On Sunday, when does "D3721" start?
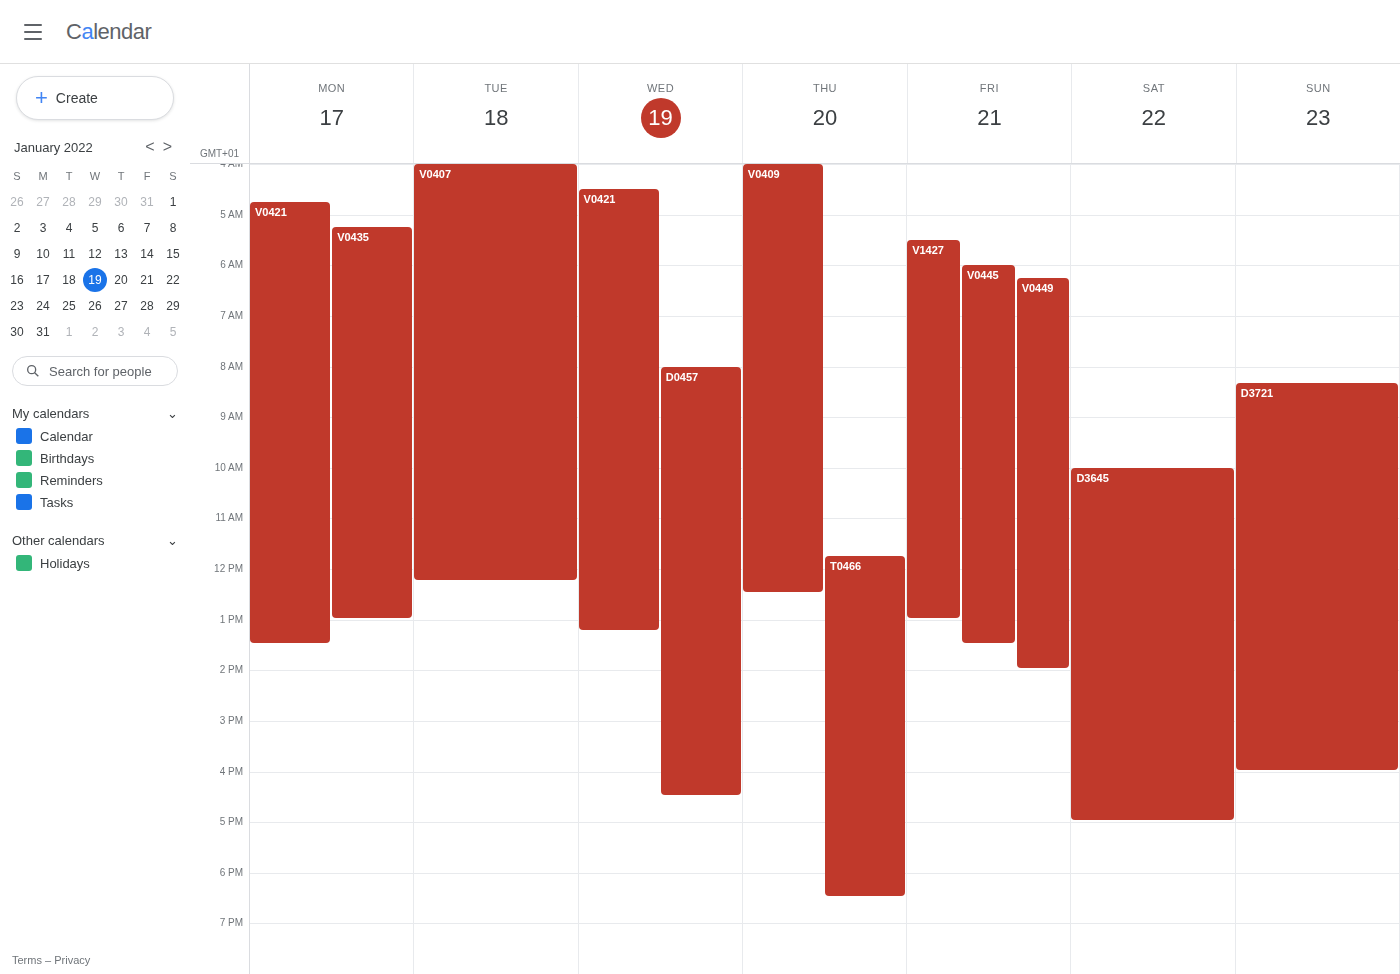
08:20